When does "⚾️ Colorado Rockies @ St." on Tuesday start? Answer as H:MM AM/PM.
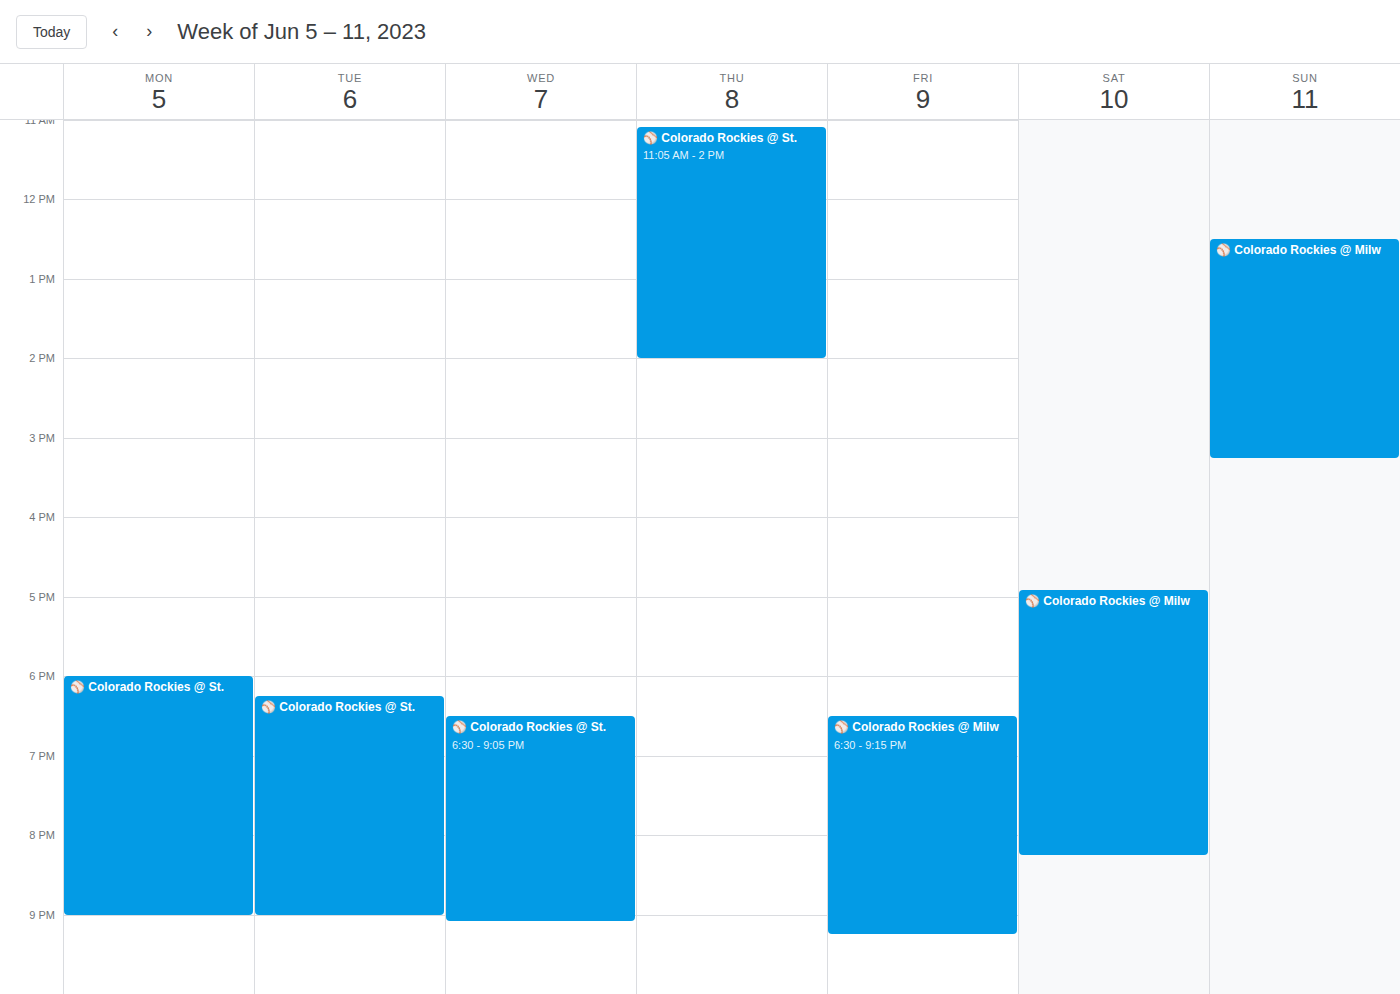
6:15 PM